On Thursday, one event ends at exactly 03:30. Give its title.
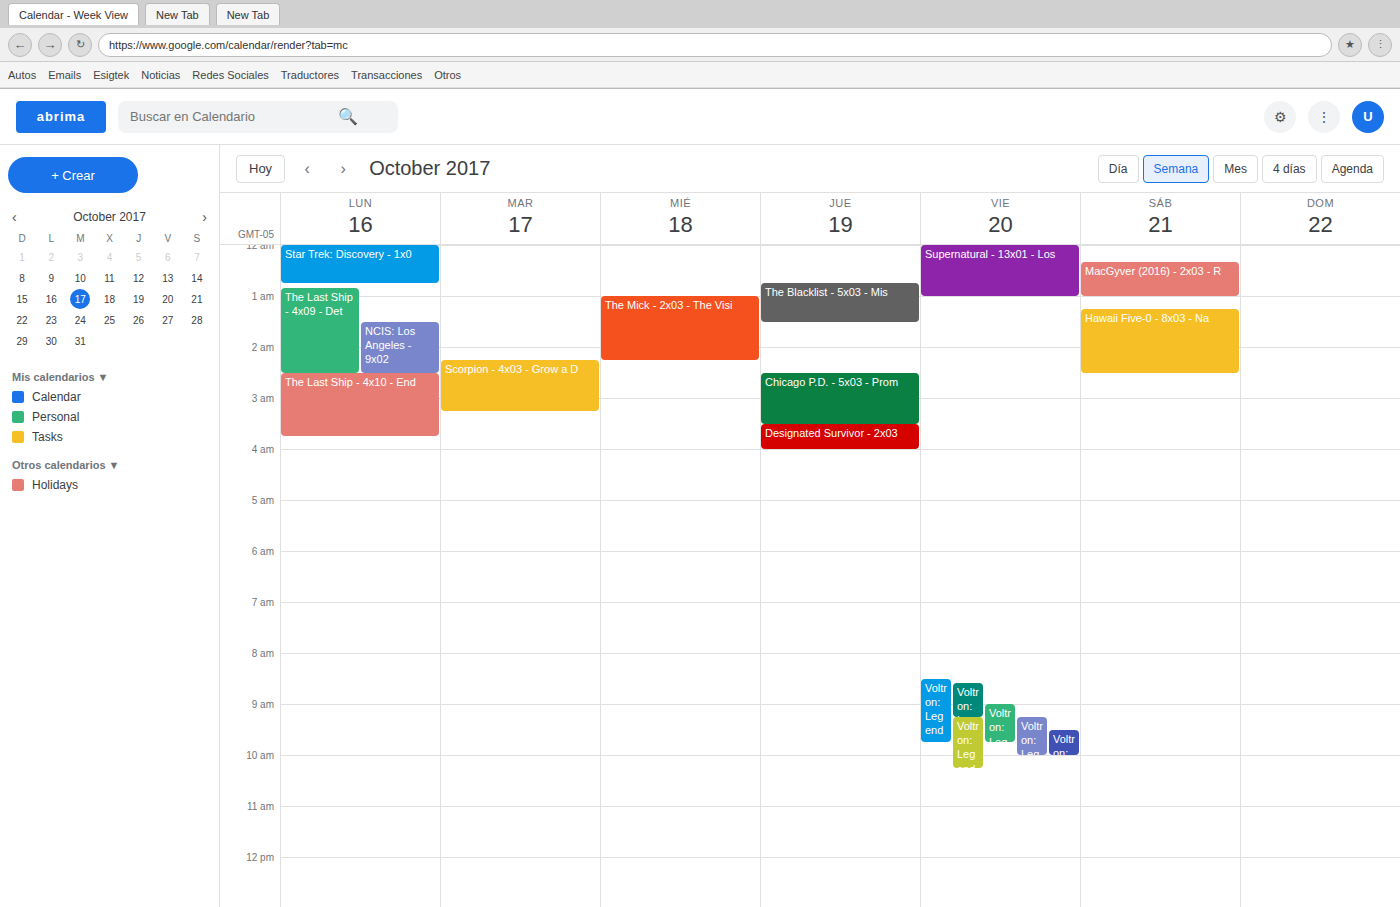
"Chicago P.D. - 5x03 - Prom"